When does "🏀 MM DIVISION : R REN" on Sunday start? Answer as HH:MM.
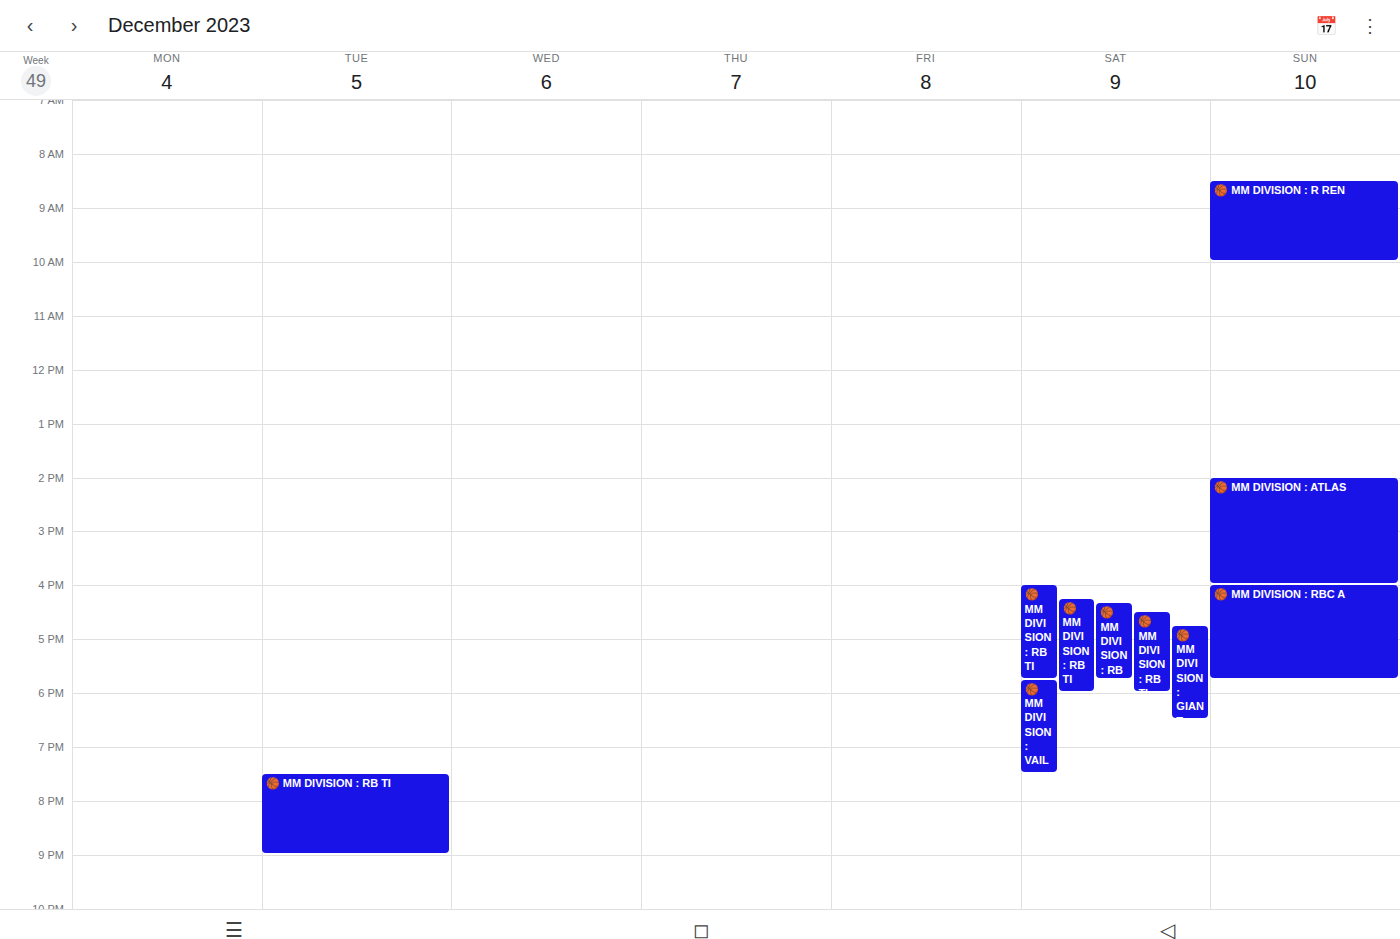
08:30